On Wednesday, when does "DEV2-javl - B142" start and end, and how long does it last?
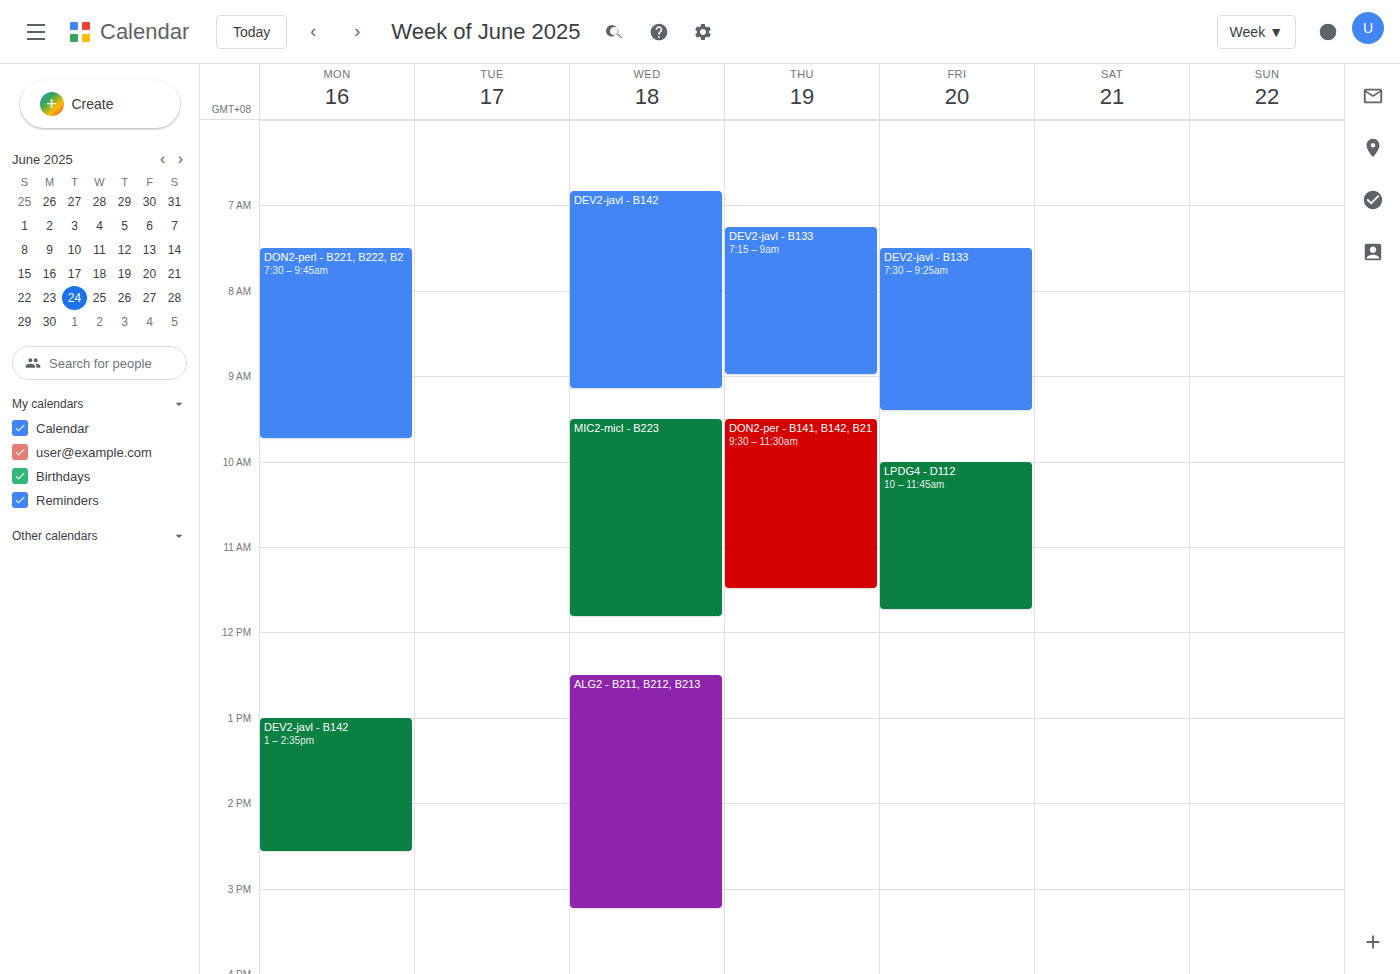
6:50 AM to 9:10 AM, 2 hours 20 minutes